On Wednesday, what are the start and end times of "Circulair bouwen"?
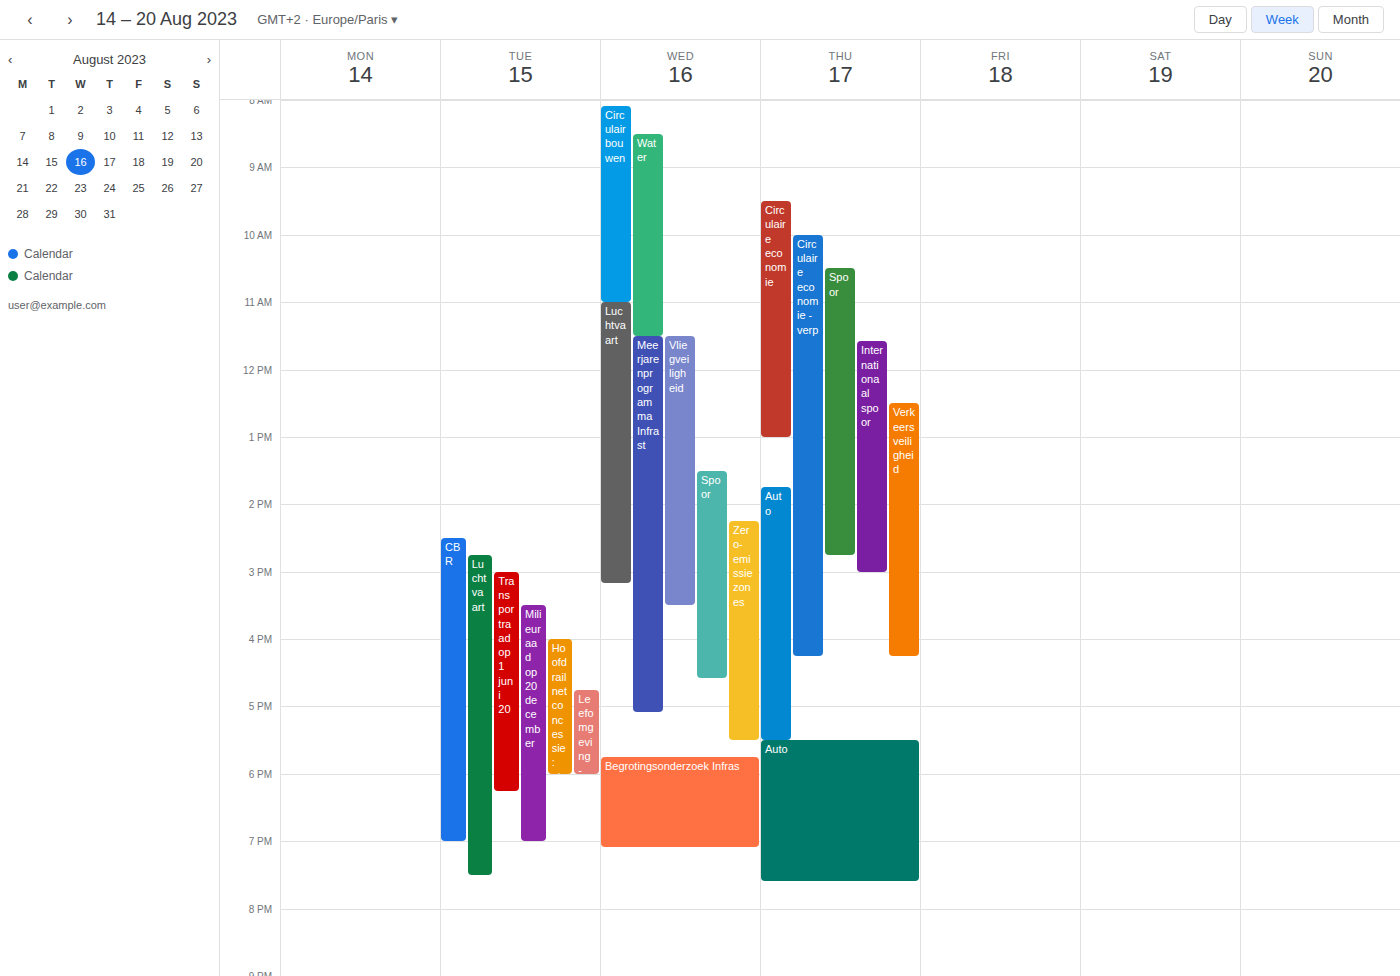
8:05 AM to 11:00 AM